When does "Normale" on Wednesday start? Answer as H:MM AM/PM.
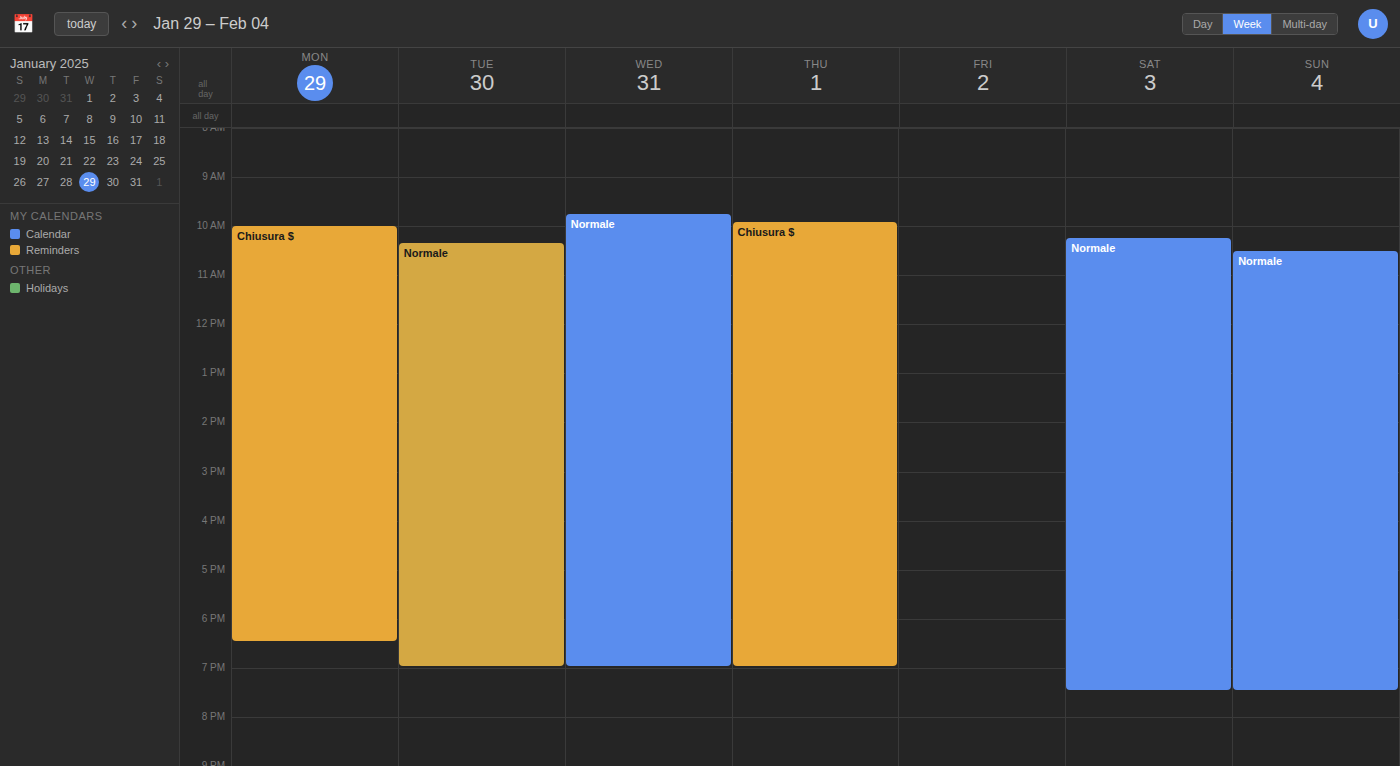
9:45 AM